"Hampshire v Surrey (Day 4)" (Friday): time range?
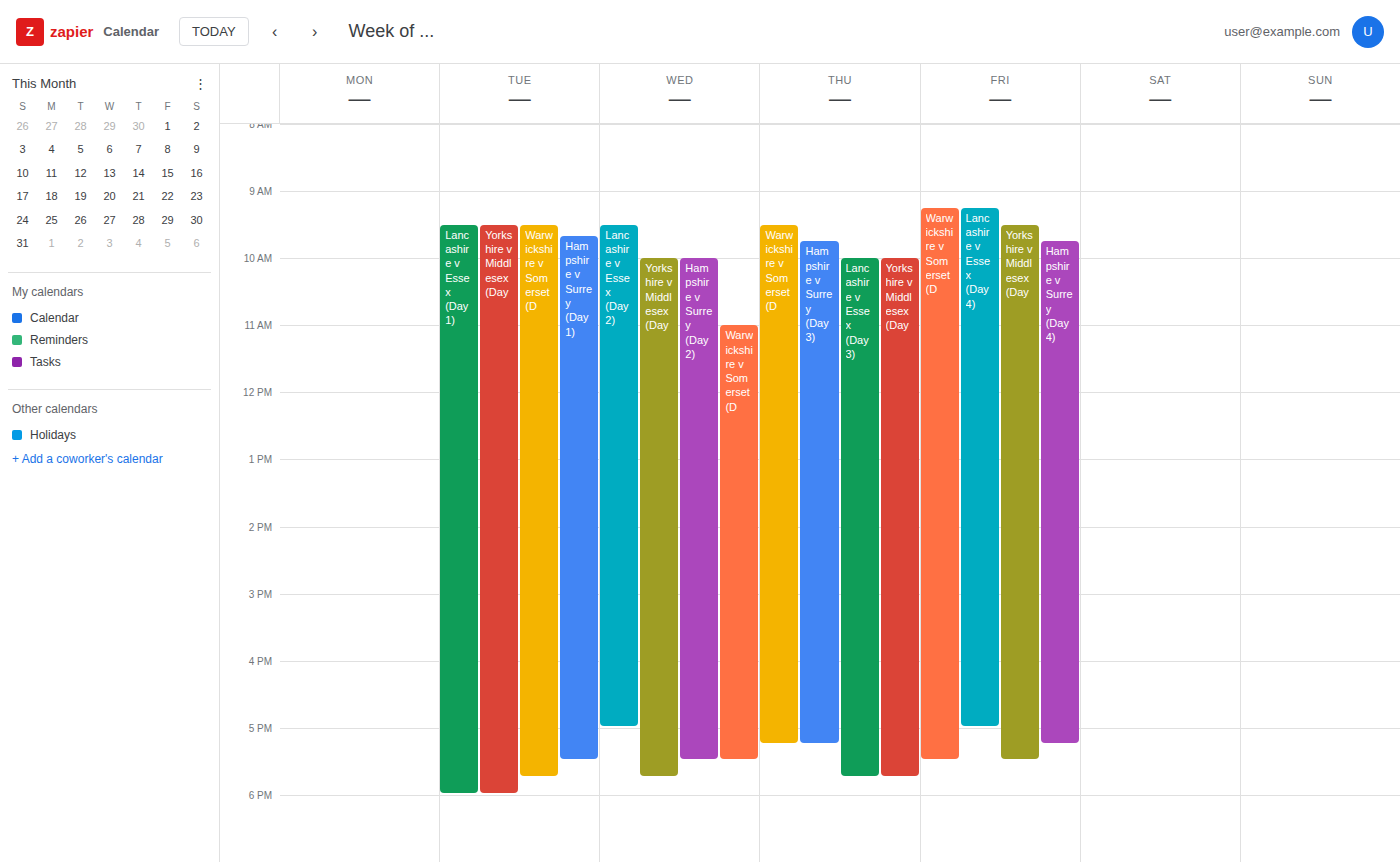
09:45 to 17:15